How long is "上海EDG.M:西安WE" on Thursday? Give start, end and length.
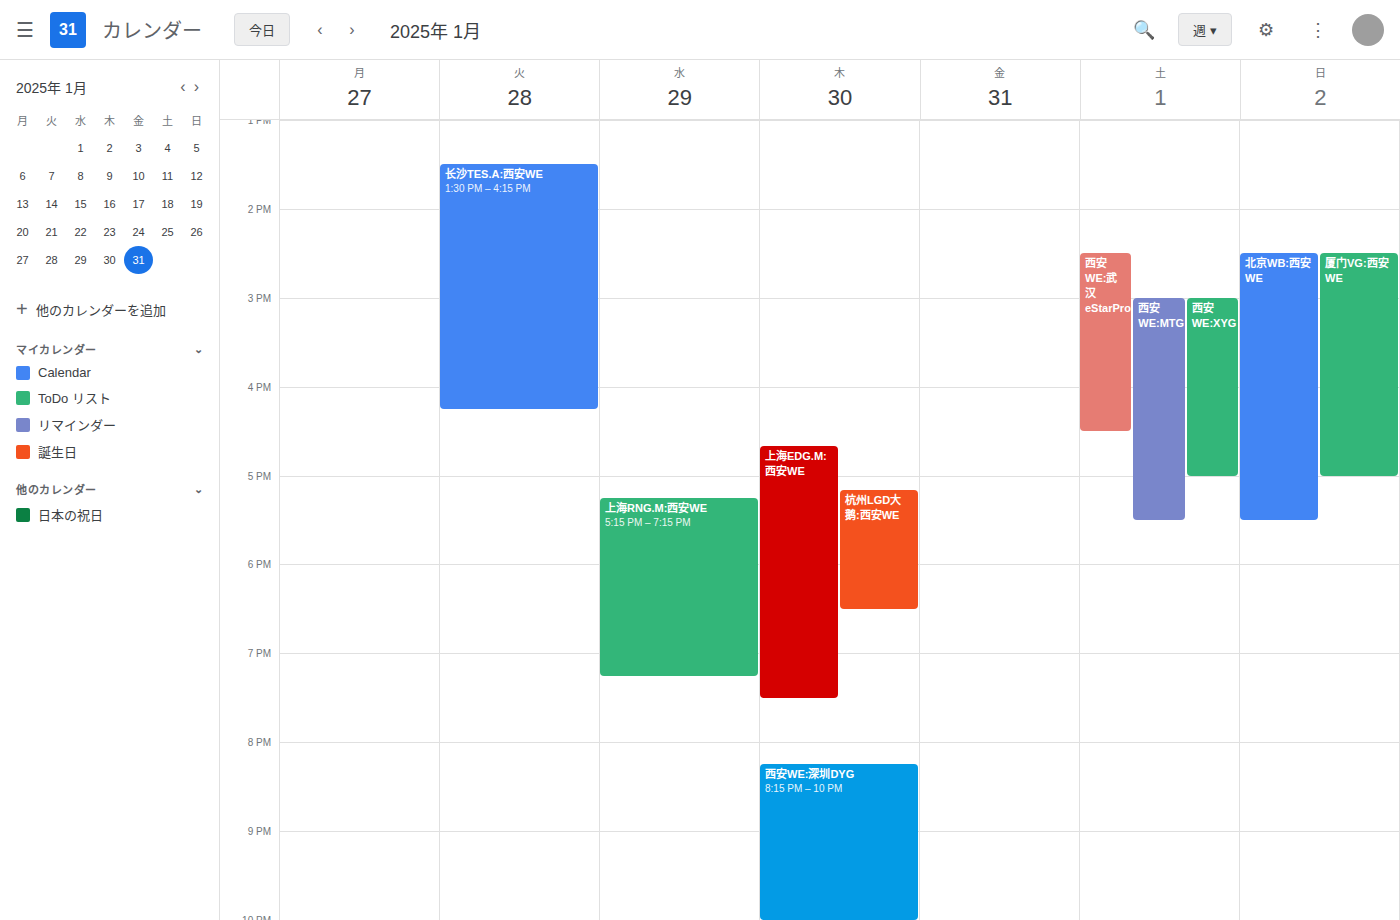
4:40 PM to 7:30 PM, 2 hours 50 minutes